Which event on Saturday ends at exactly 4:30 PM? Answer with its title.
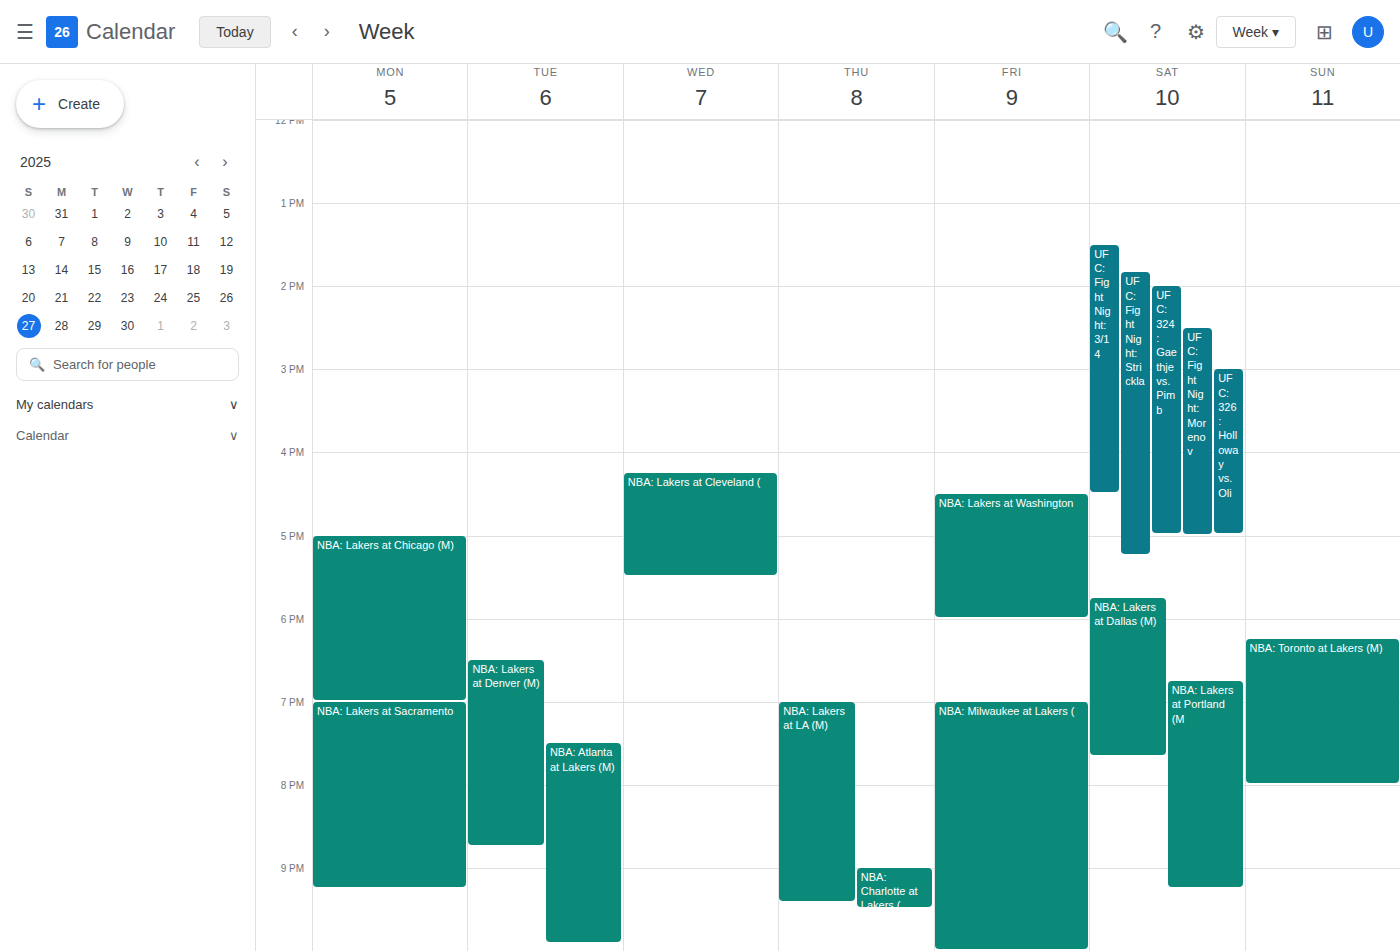
"UFC: Fight Night: 3/14"